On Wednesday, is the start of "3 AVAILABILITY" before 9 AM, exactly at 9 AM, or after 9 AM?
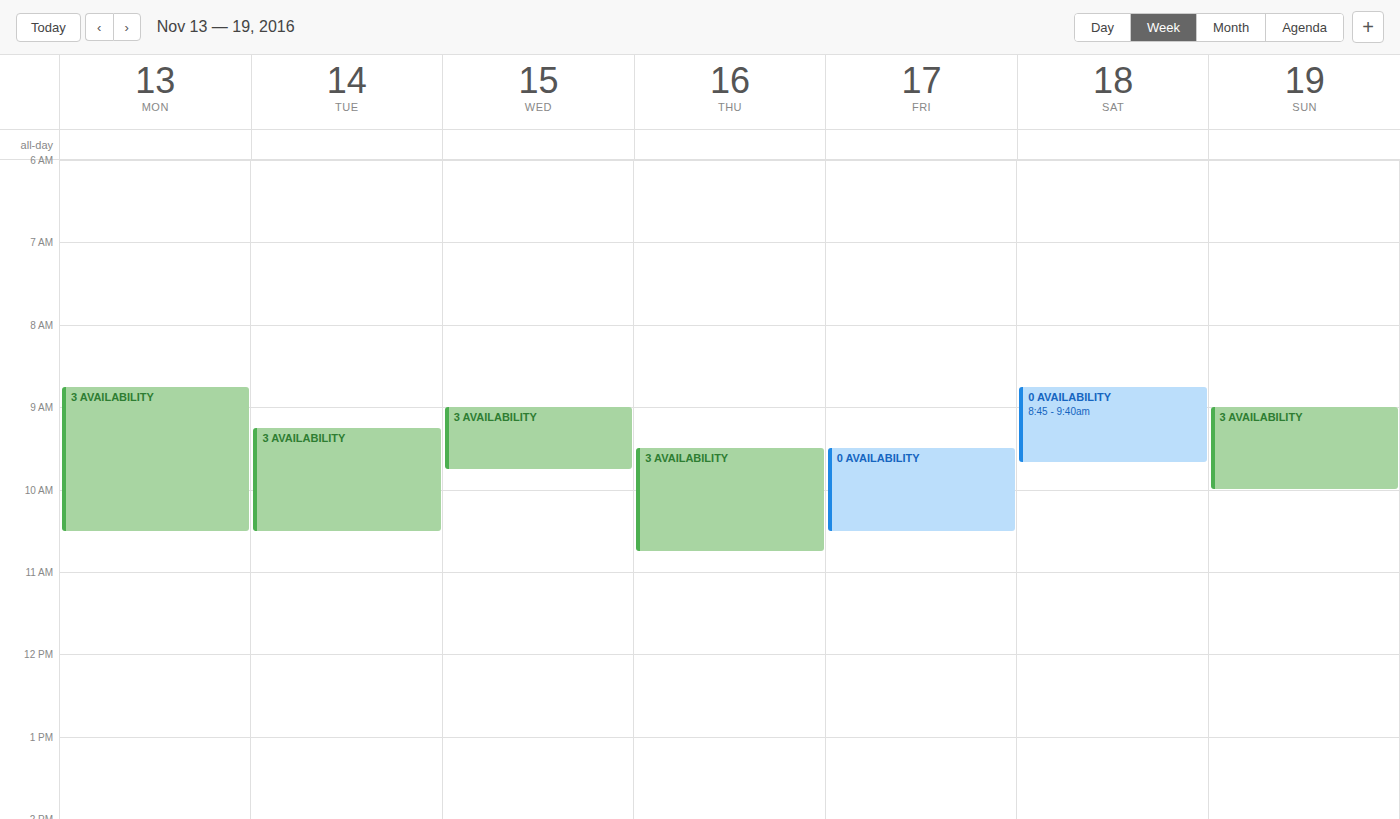
9:00 AM -- exactly at 9 AM, on the 9 AM line.